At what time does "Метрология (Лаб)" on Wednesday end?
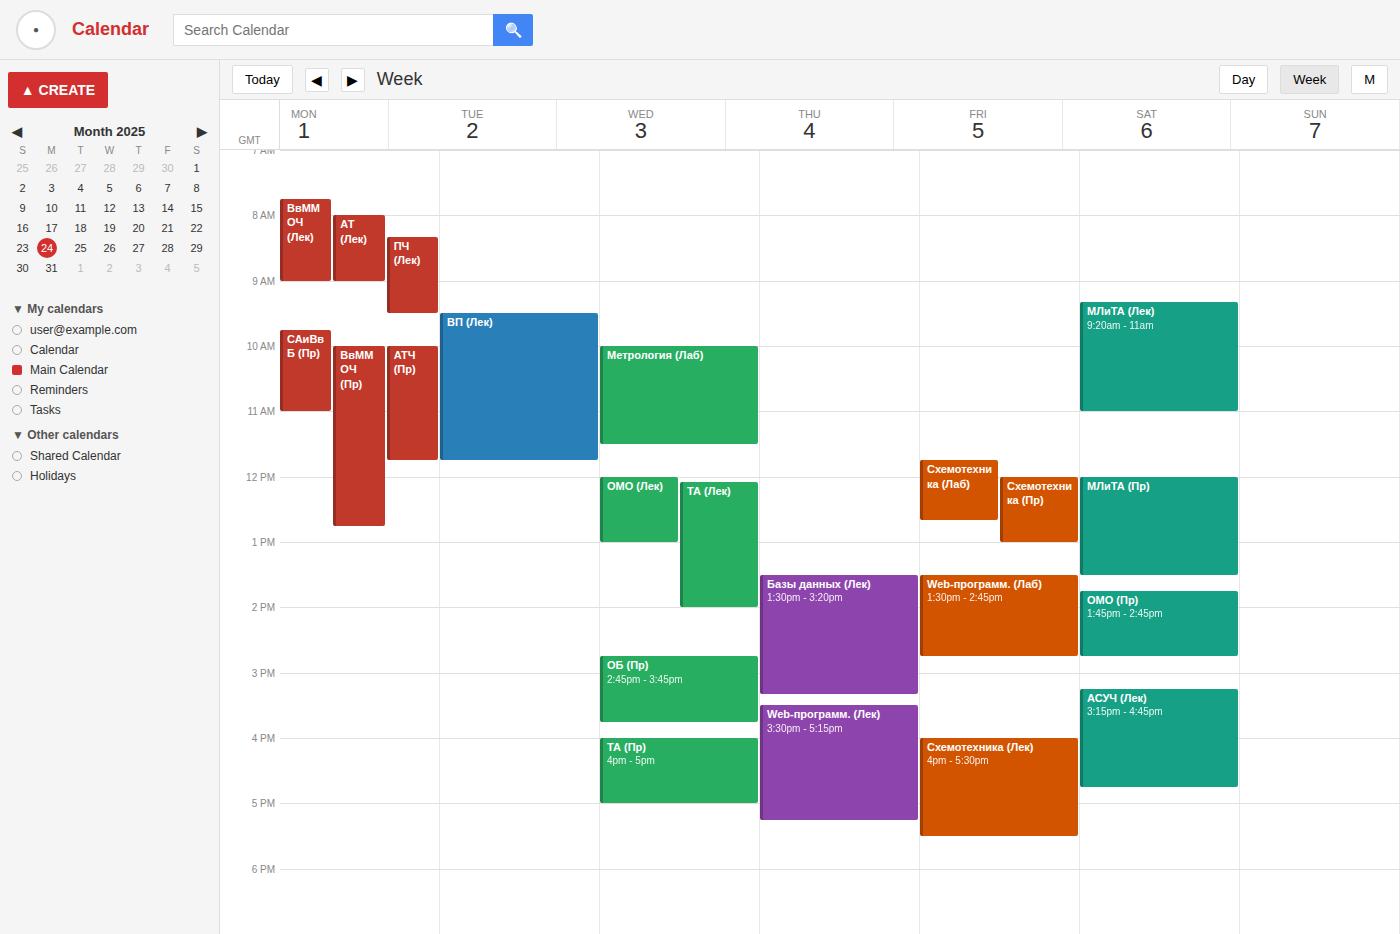
11:30